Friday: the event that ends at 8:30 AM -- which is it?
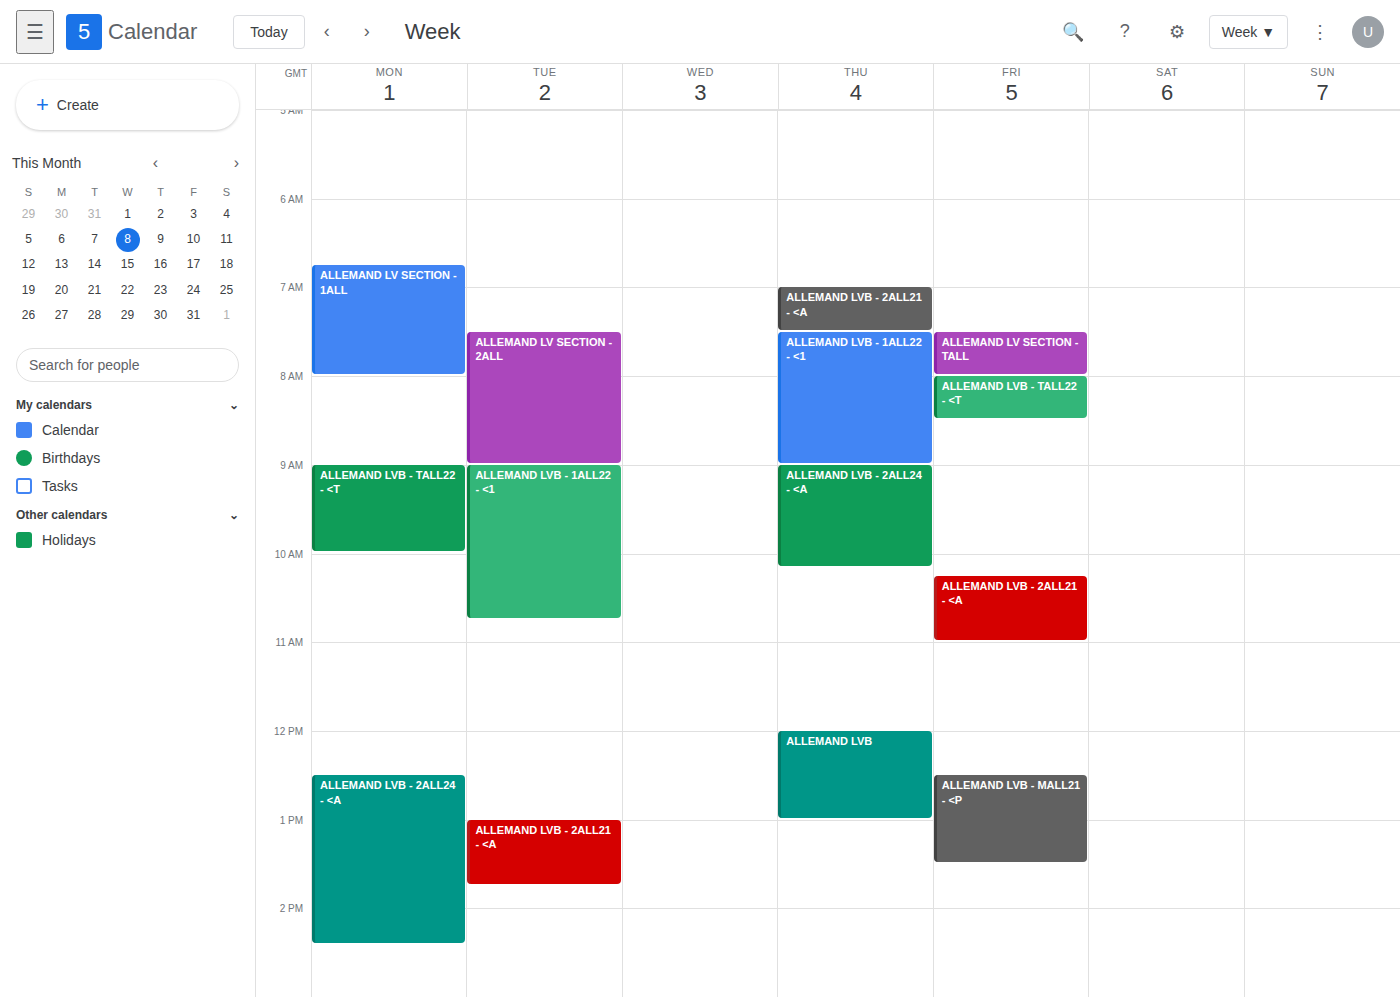
"ALLEMAND LVB - TALL22 - <T"